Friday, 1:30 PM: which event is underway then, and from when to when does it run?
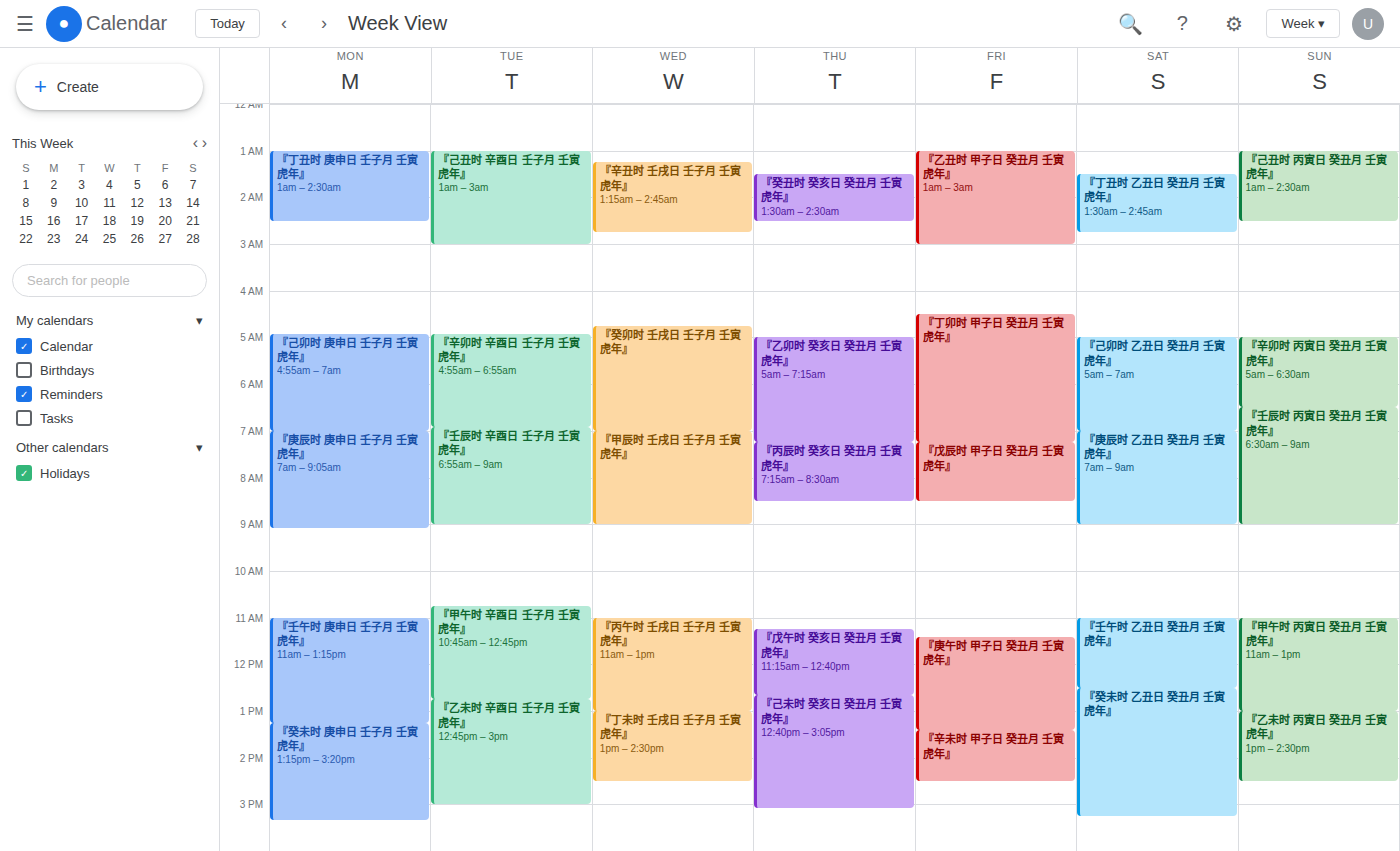
"『辛未时 甲子日 癸丑月 壬寅虎年』", 1:25 PM to 2:30 PM